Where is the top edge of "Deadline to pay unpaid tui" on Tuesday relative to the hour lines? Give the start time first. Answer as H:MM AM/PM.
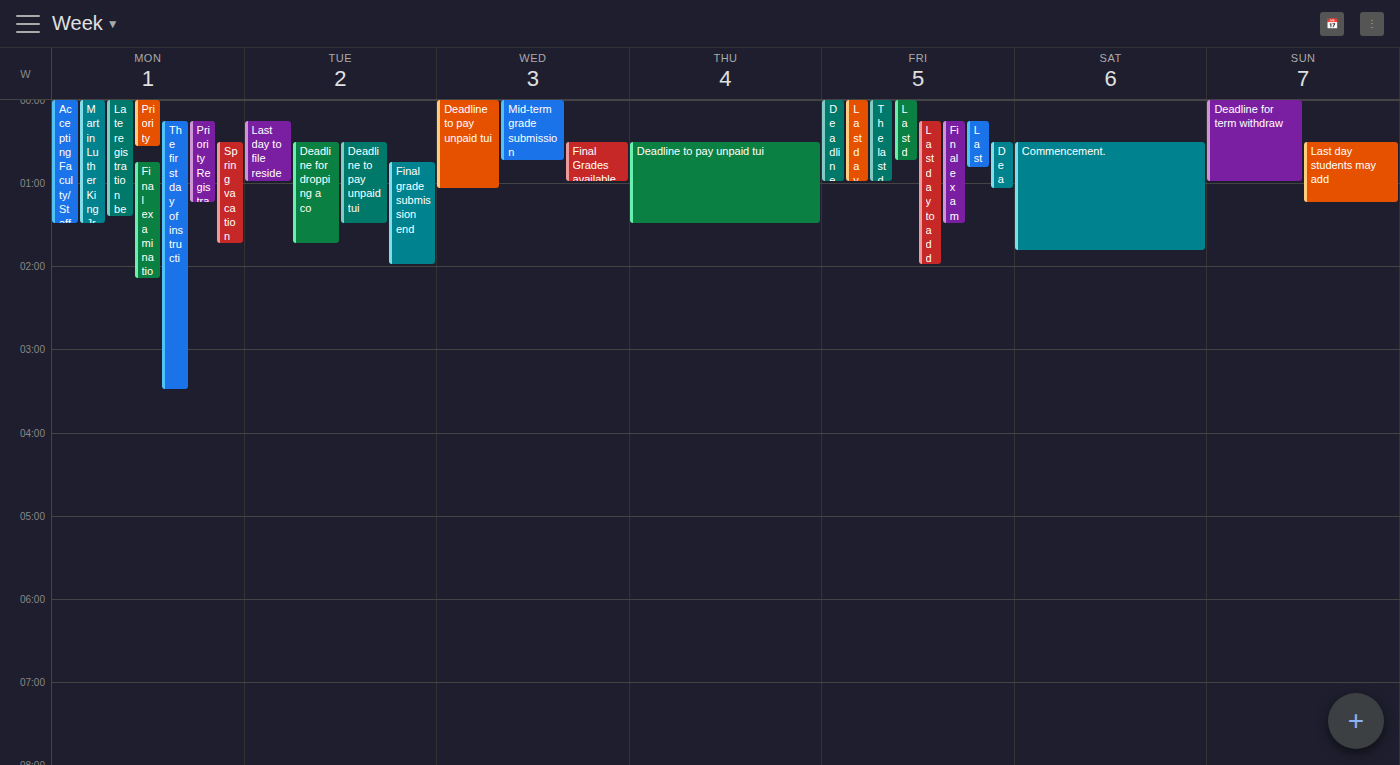
12:30 AM -- halfway between the 12 AM and 1 AM lines.